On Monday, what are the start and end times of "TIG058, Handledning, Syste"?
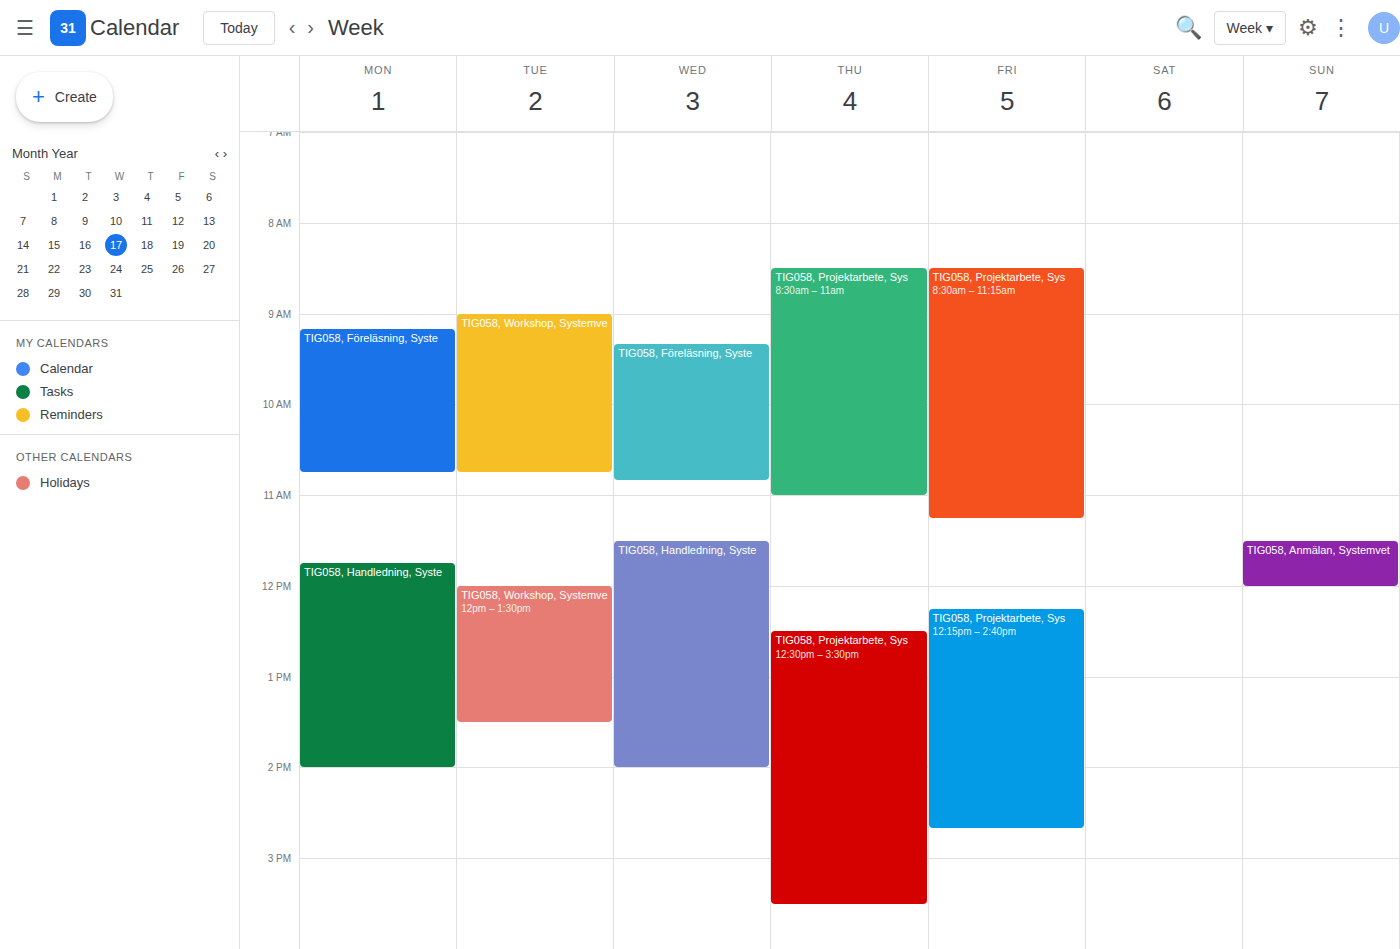
11:45 AM to 2:00 PM